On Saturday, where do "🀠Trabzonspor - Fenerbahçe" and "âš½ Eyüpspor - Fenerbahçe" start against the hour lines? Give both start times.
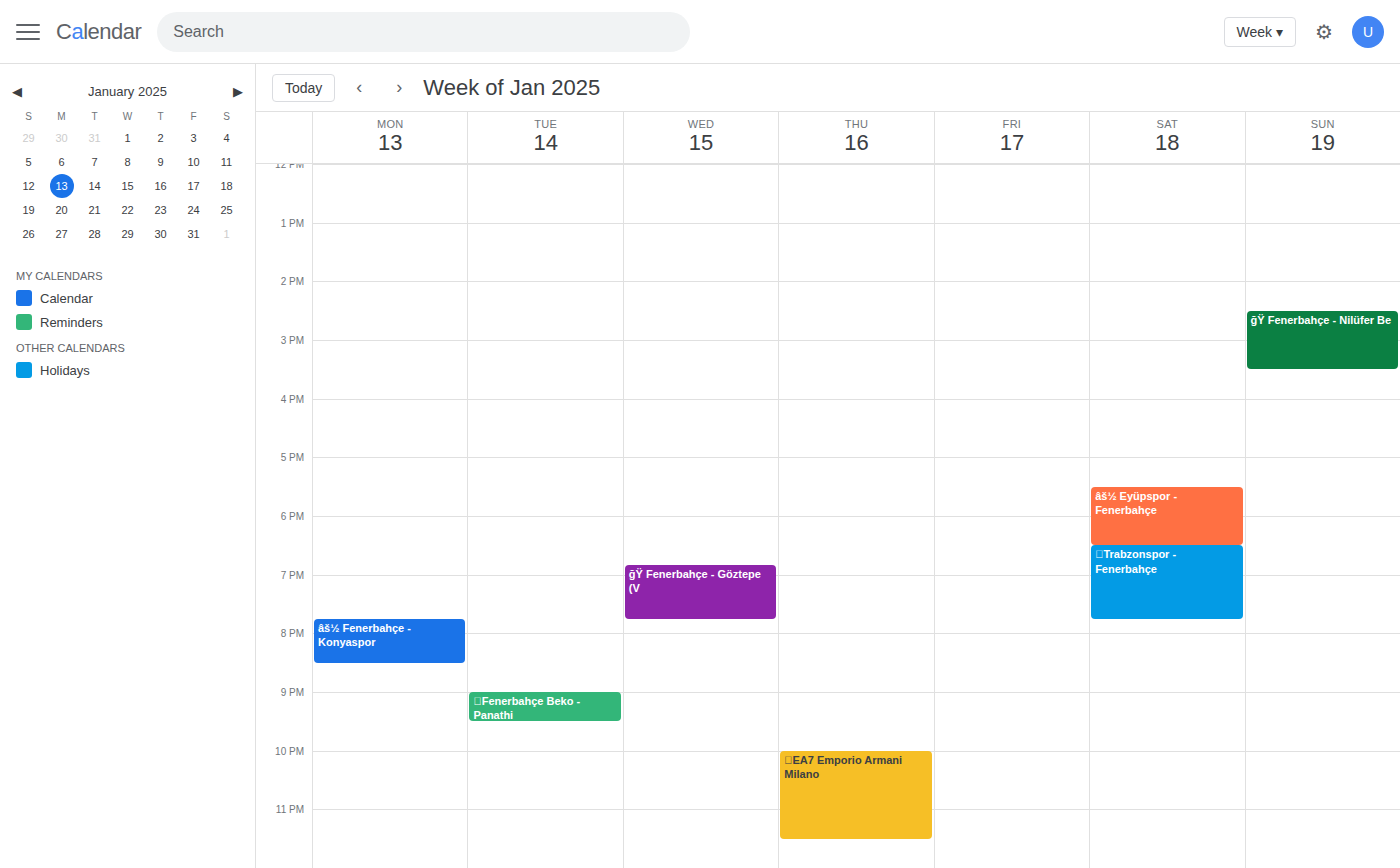
"🀠Trabzonspor - Fenerbahçe": 6:30 PM, halfway between the 6 PM and 7 PM lines. "âš½ Eyüpspor - Fenerbahçe": 5:30 PM, halfway between the 5 PM and 6 PM lines.